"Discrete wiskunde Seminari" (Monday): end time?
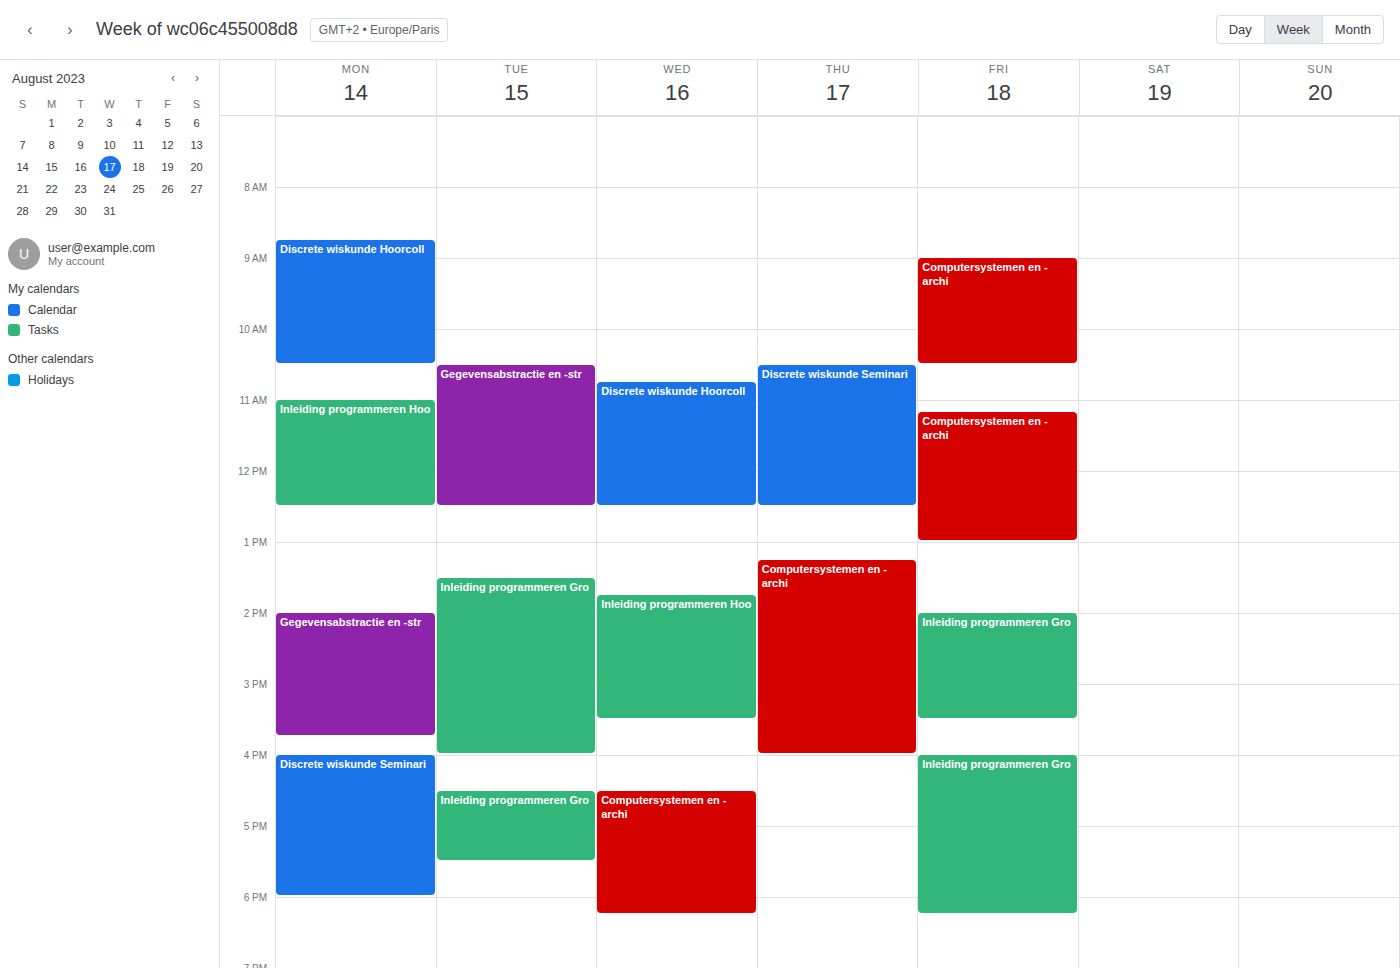
6:00 PM